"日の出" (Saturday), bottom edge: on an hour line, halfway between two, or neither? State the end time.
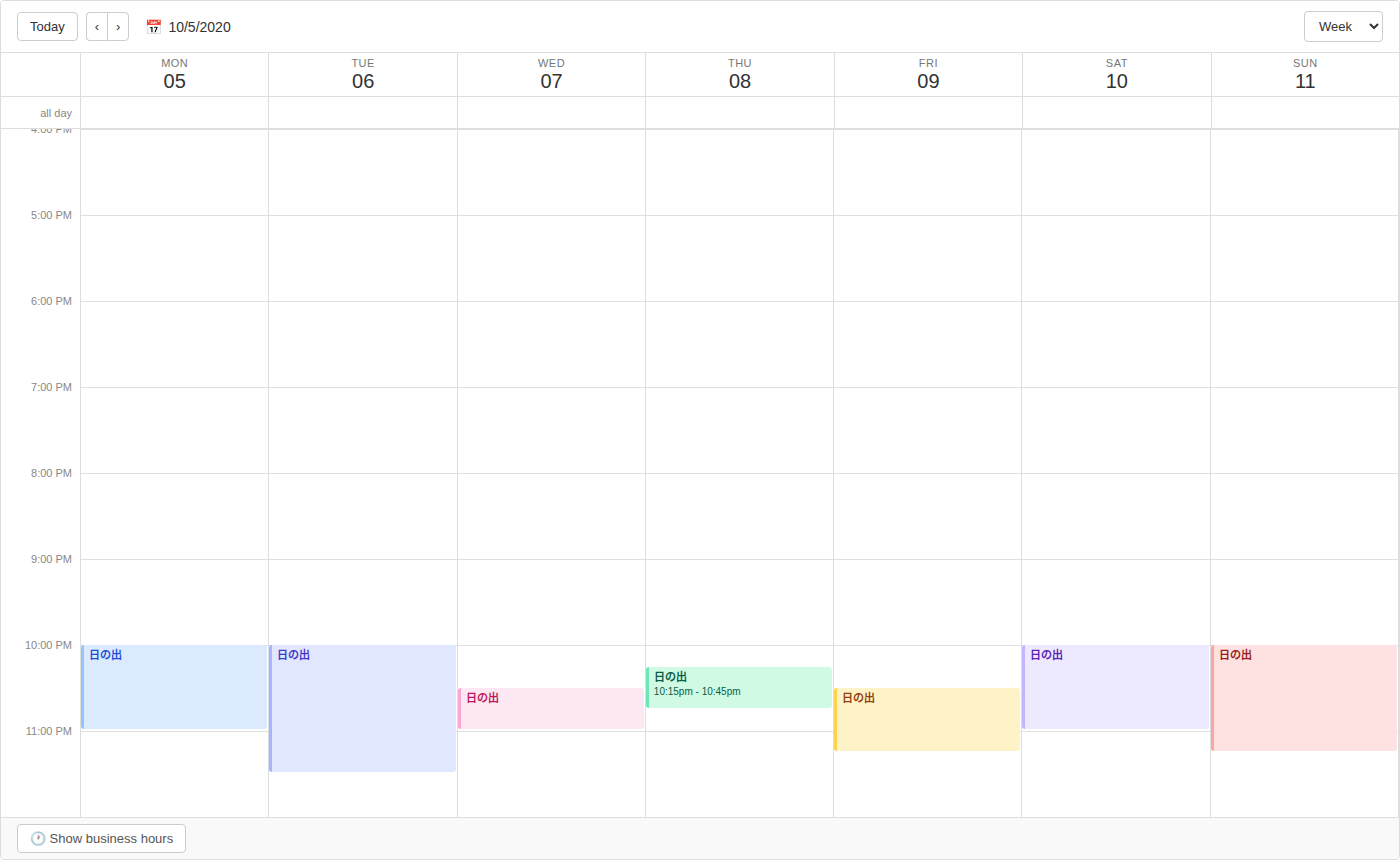
11:00 PM -- exactly on the 11 PM line.